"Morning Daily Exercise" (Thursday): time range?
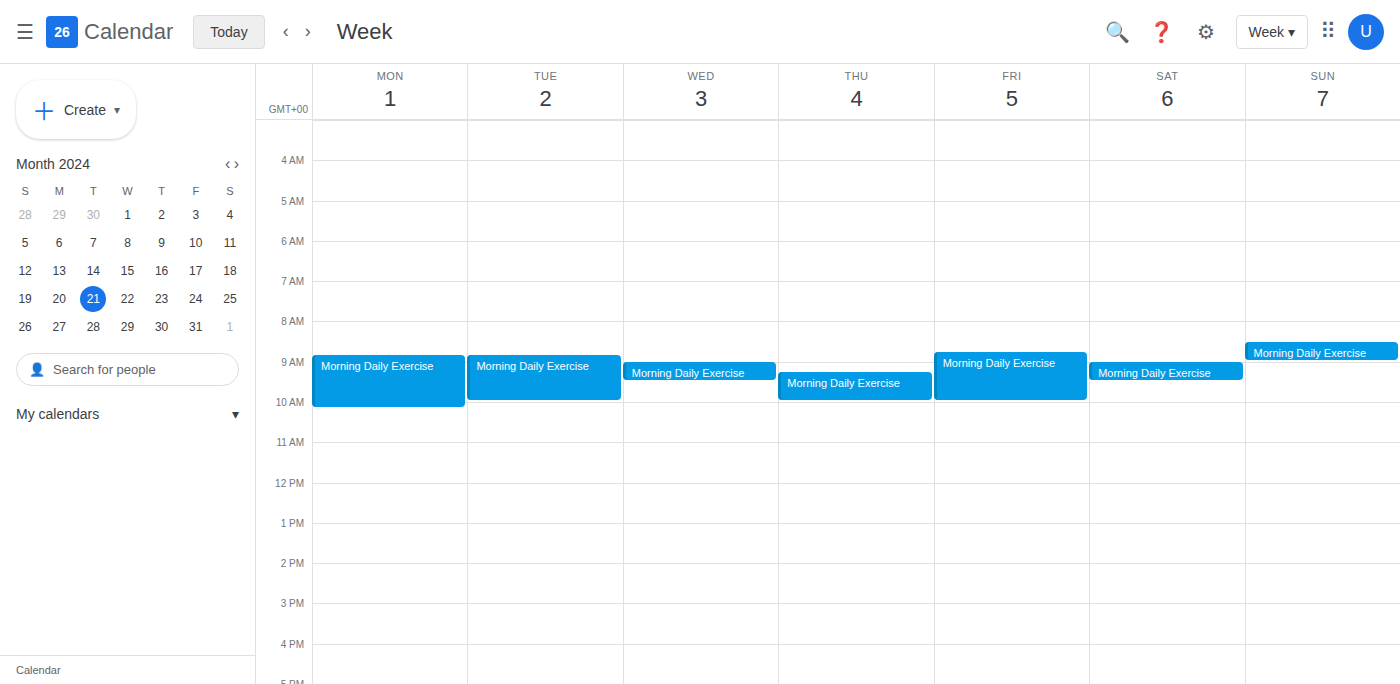
9:15 AM to 10:00 AM